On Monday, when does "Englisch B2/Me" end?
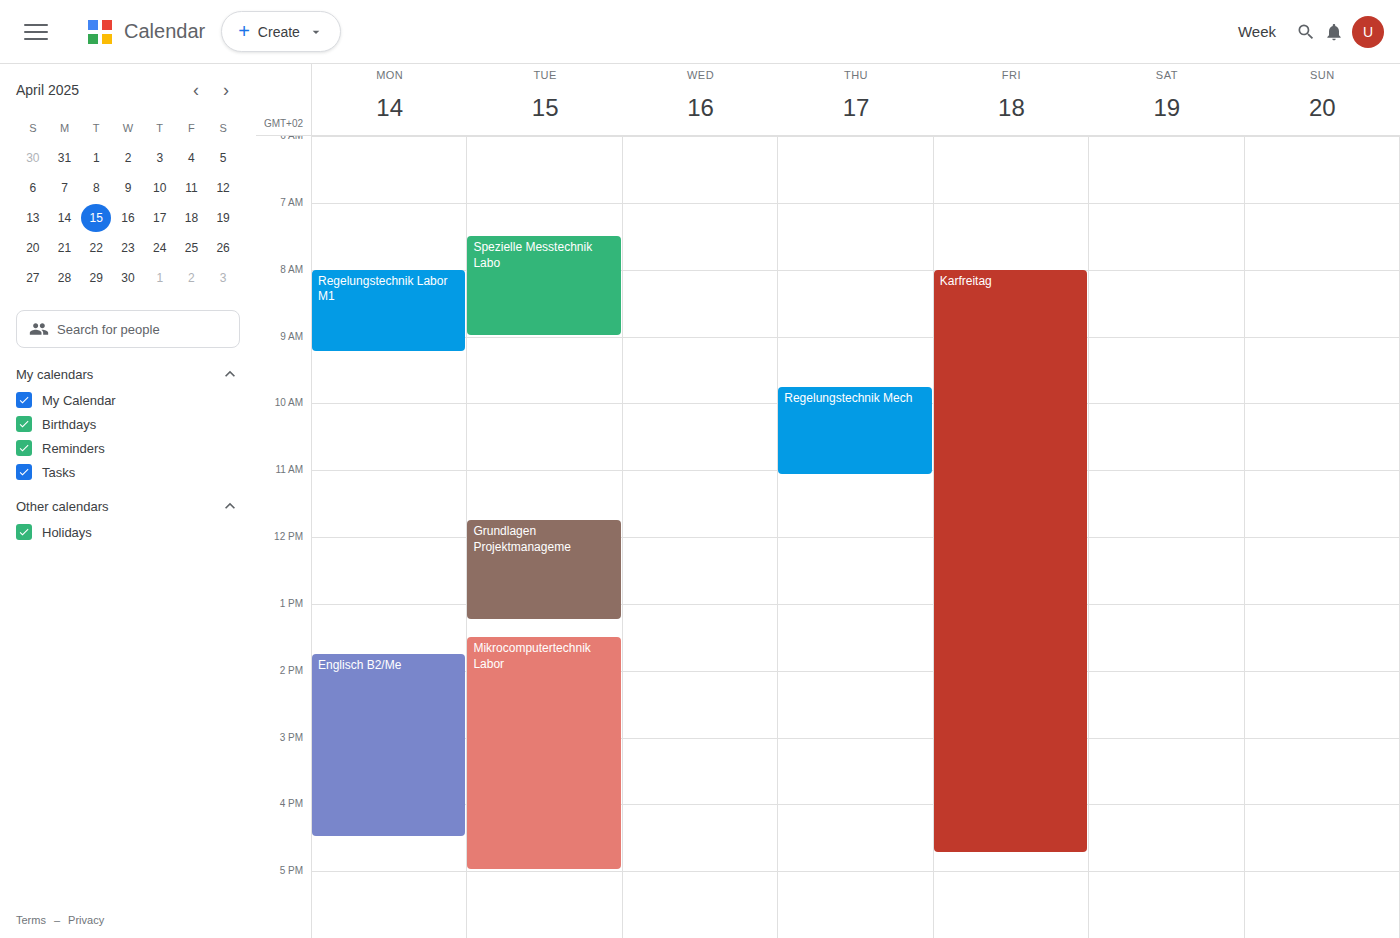
4:30 PM